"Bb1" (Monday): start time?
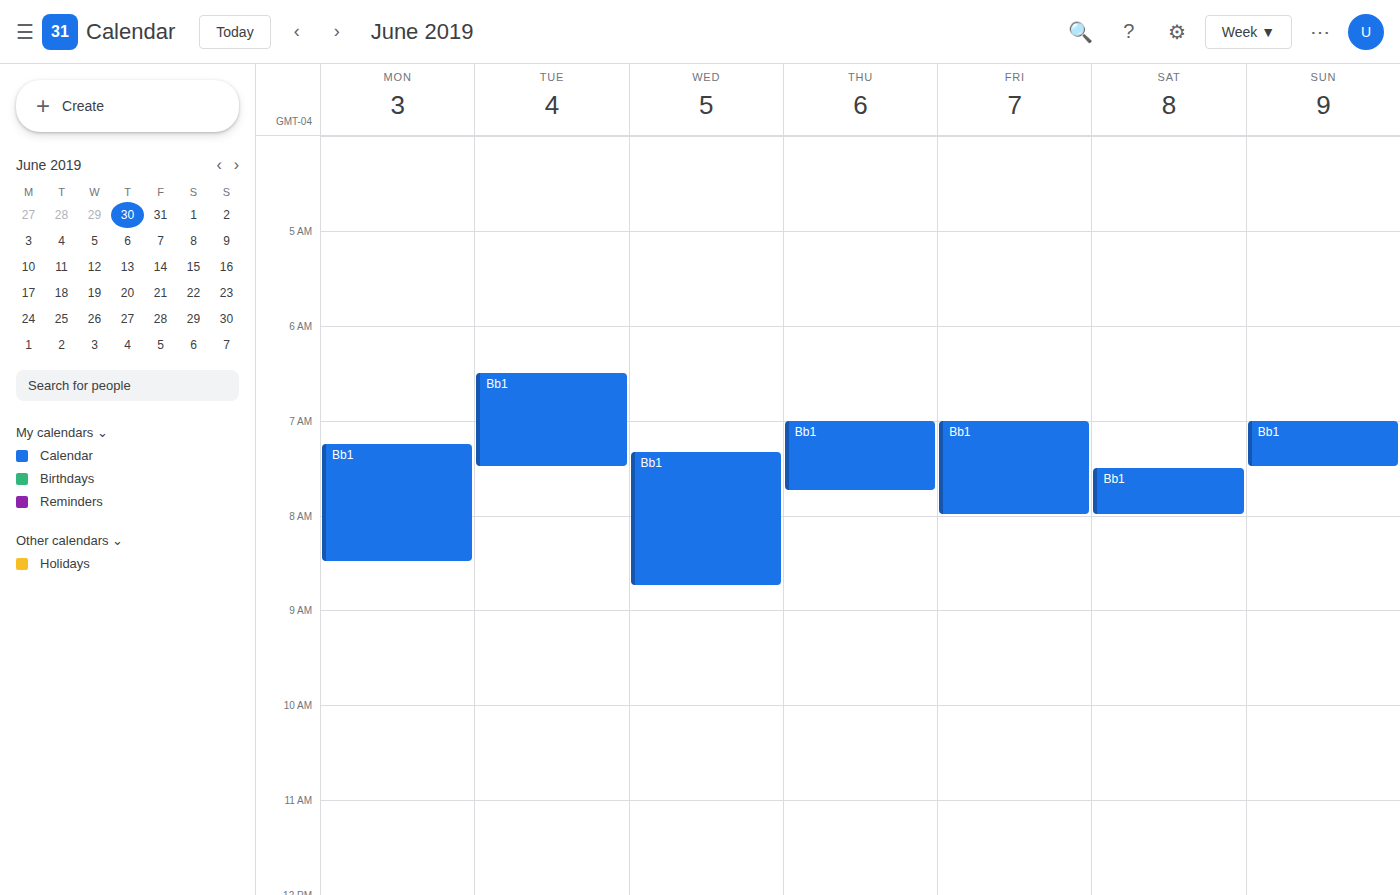
7:15 AM